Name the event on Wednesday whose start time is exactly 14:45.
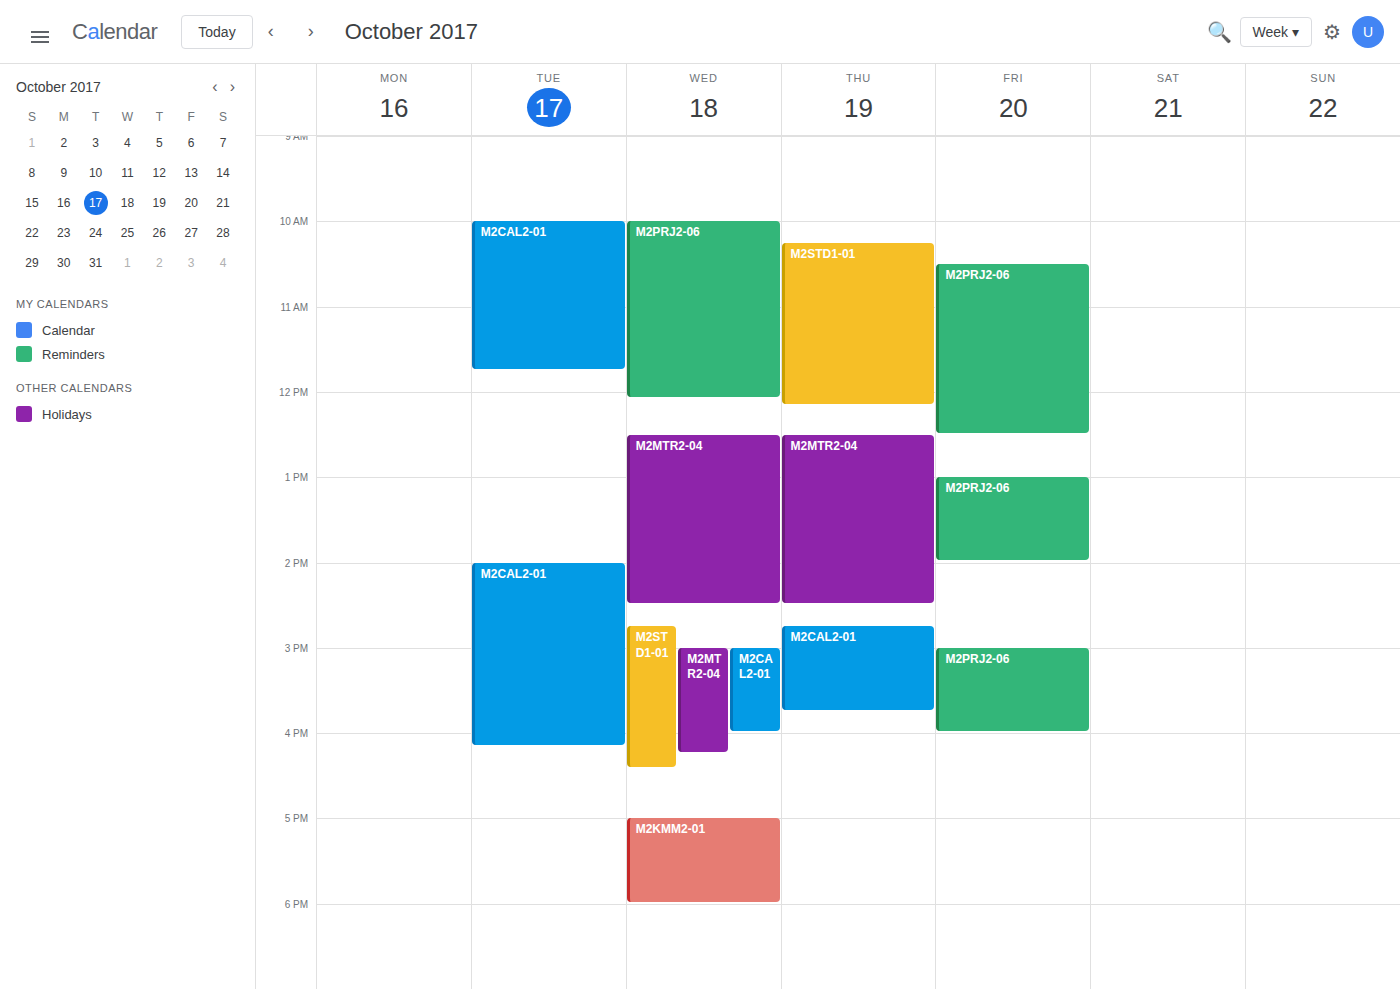
"M2STD1-01"